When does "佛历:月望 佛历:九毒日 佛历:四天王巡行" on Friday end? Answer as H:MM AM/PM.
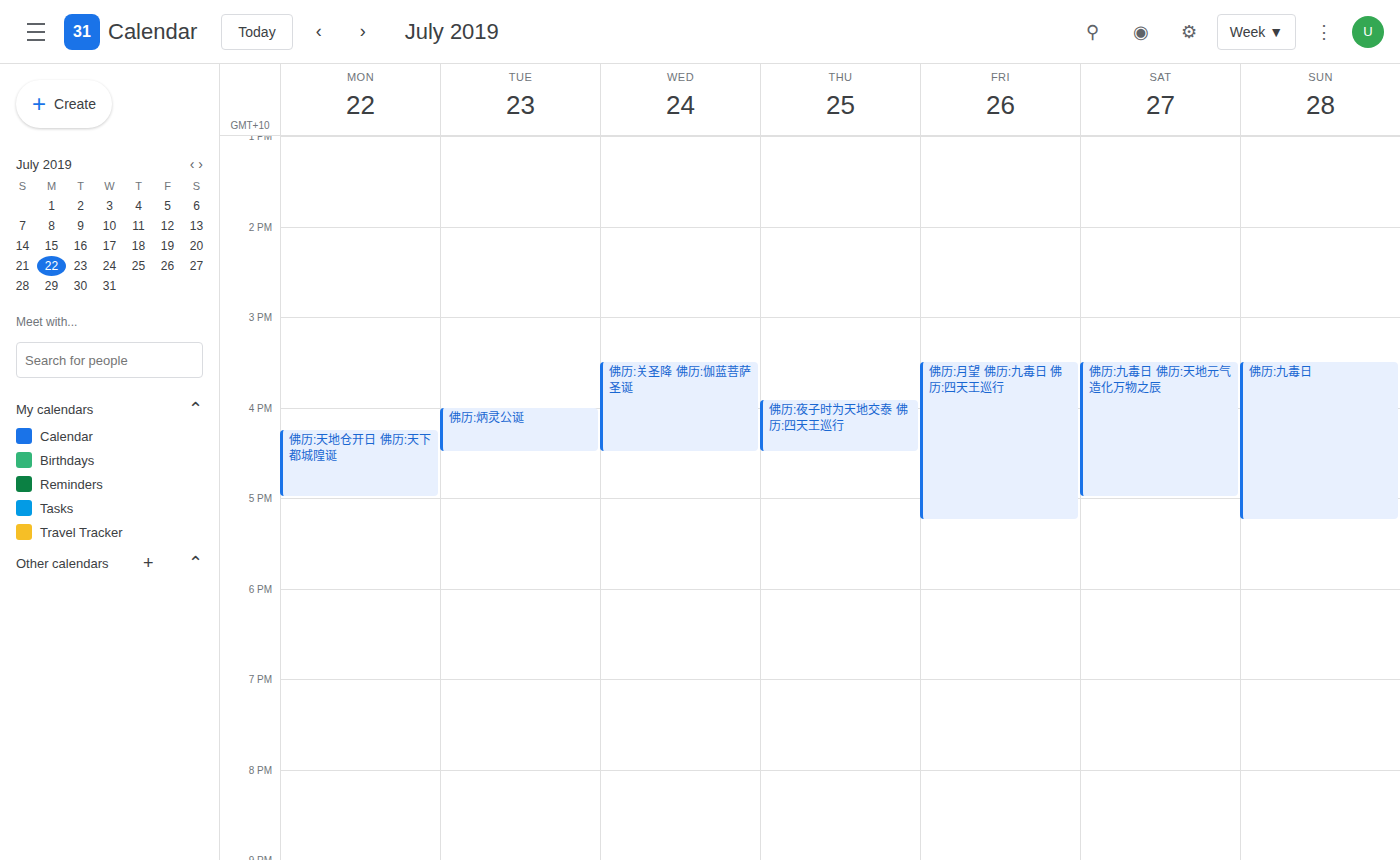
5:15 PM